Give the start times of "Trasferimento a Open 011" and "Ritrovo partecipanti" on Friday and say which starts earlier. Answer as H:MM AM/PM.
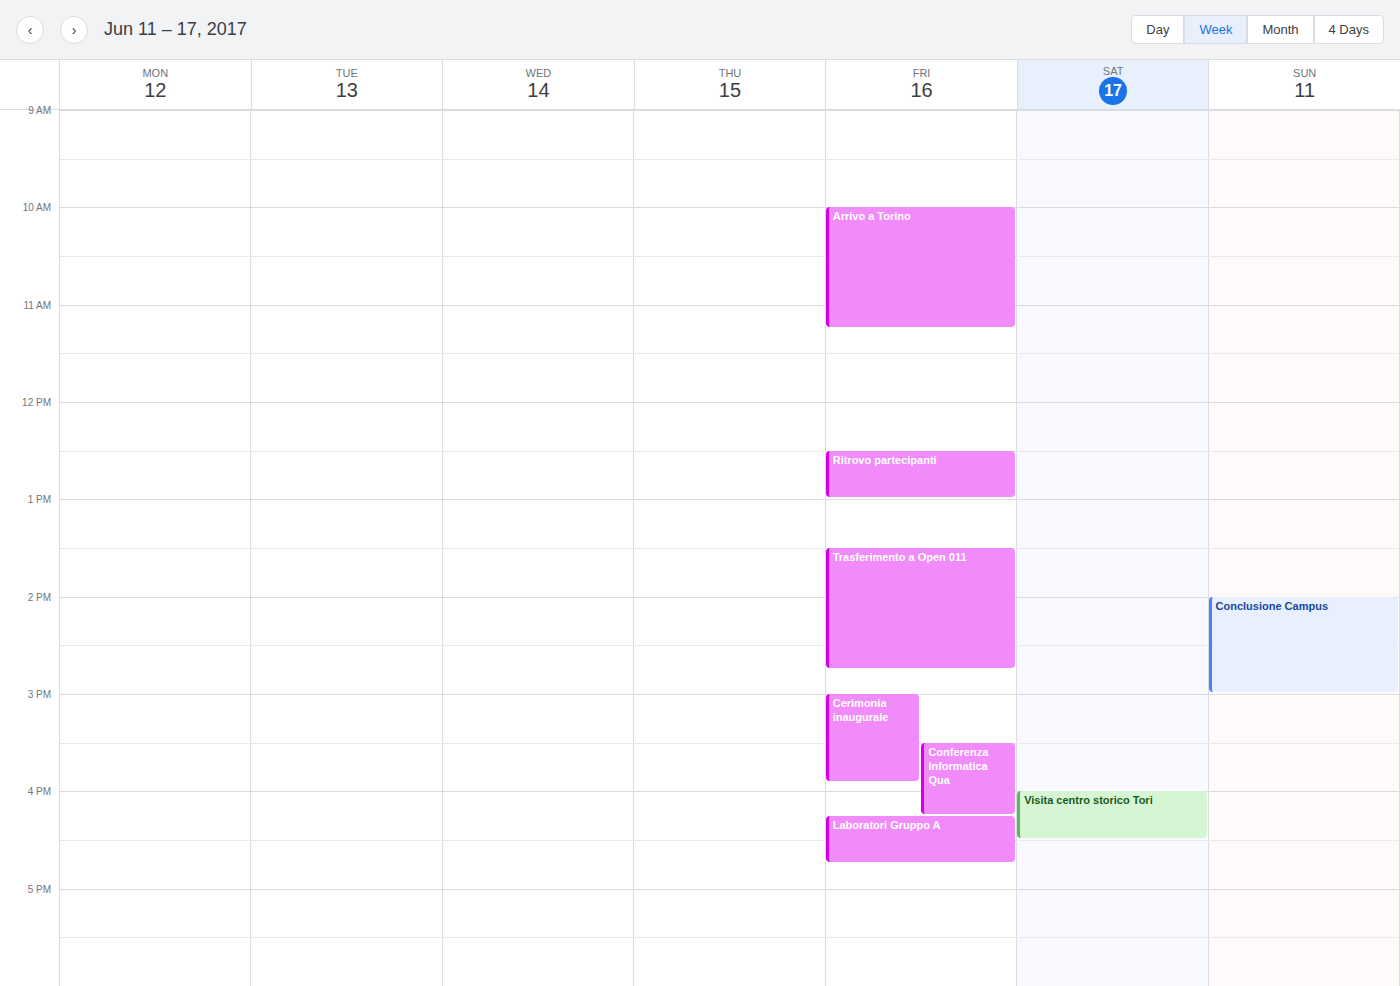
"Ritrovo partecipanti" 12:30 PM; "Trasferimento a Open 011" 1:30 PM.